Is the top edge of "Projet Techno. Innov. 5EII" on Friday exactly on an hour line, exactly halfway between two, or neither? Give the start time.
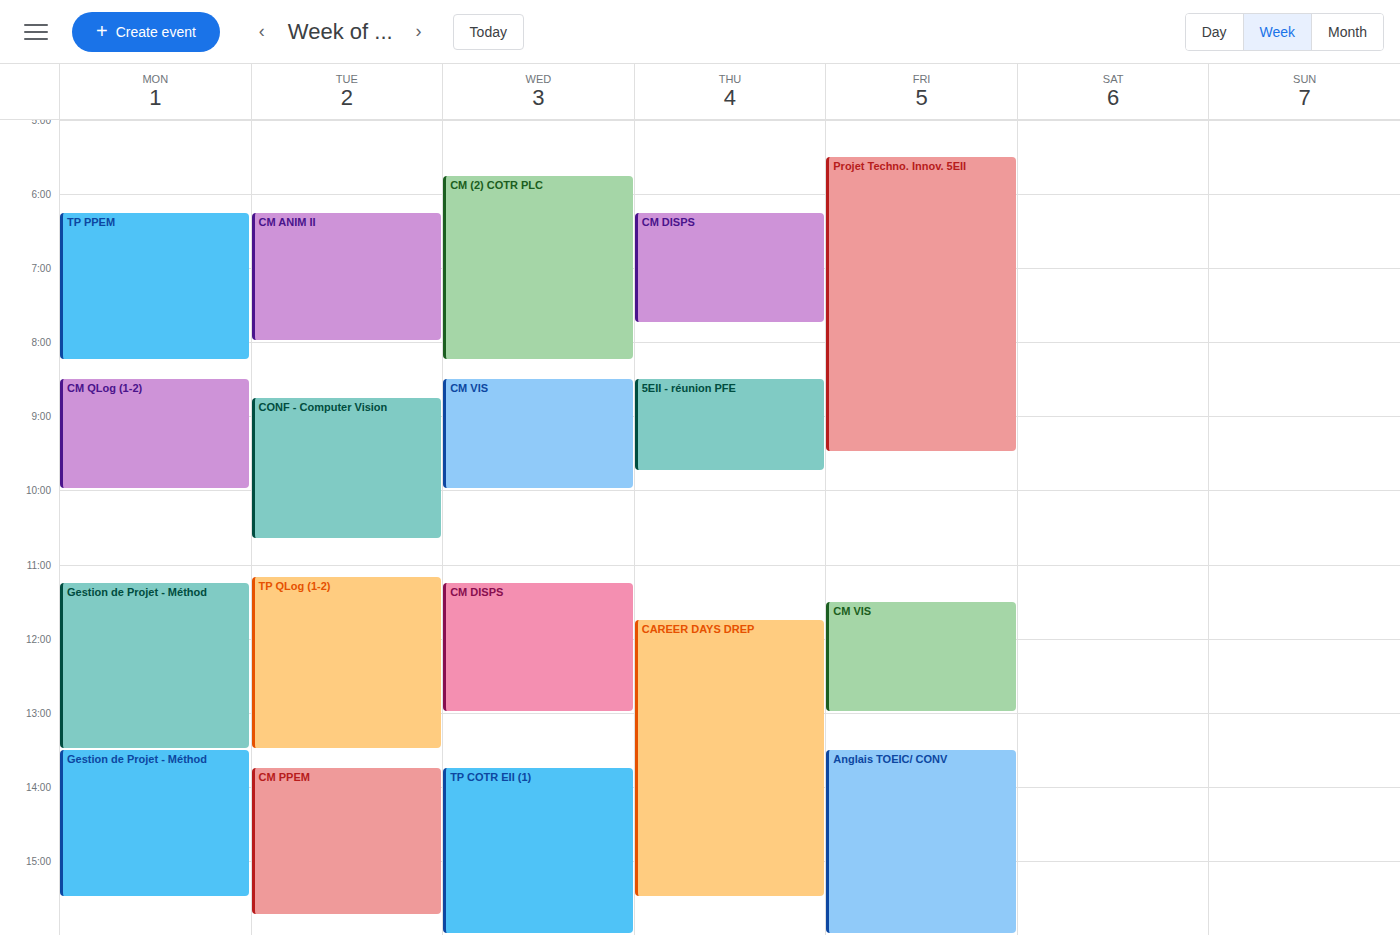
5:30 AM -- halfway between the 5 AM and 6 AM lines.